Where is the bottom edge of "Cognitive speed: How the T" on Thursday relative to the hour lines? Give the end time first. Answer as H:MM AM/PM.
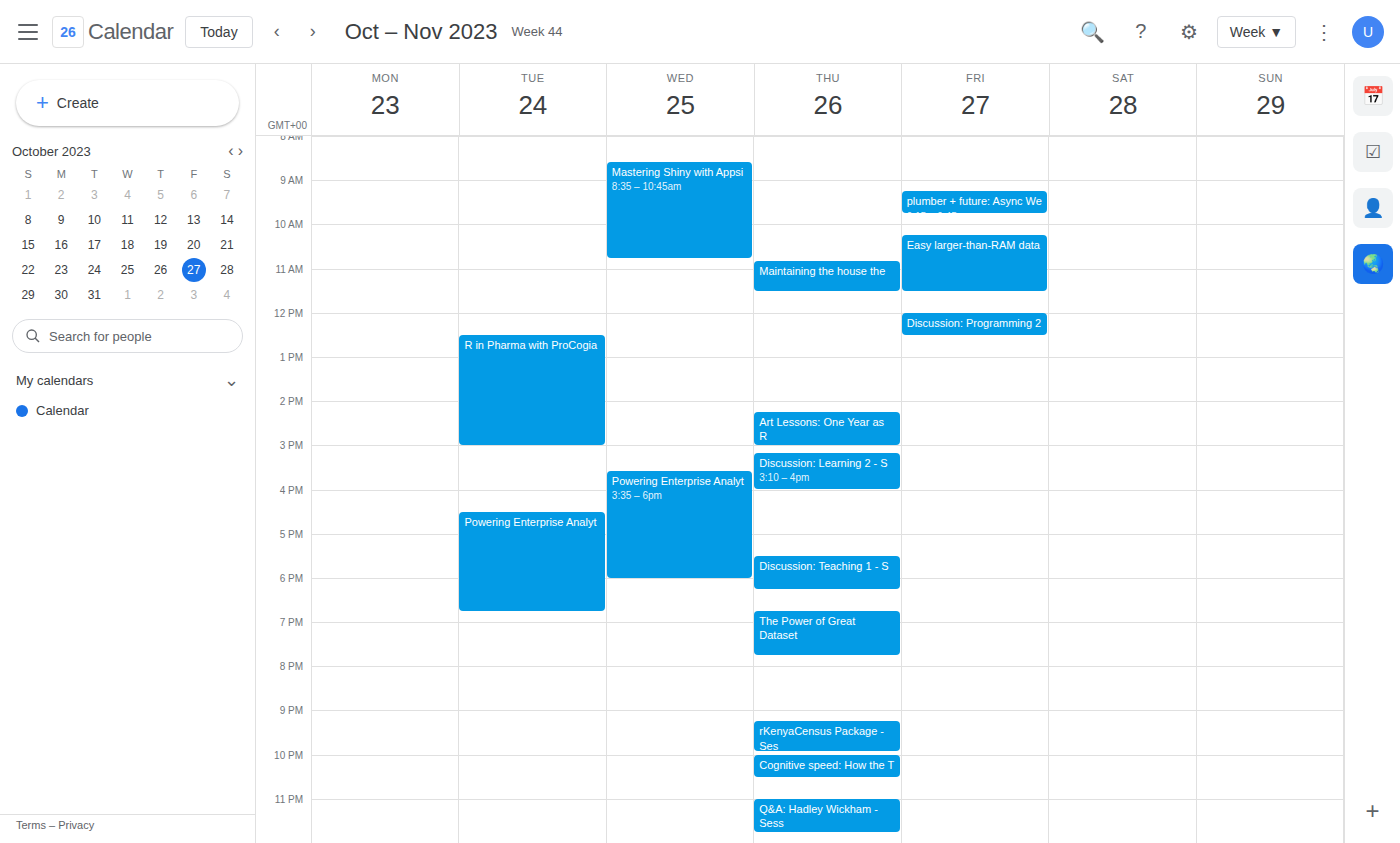
10:30 PM -- halfway between the 10 PM and 11 PM lines.